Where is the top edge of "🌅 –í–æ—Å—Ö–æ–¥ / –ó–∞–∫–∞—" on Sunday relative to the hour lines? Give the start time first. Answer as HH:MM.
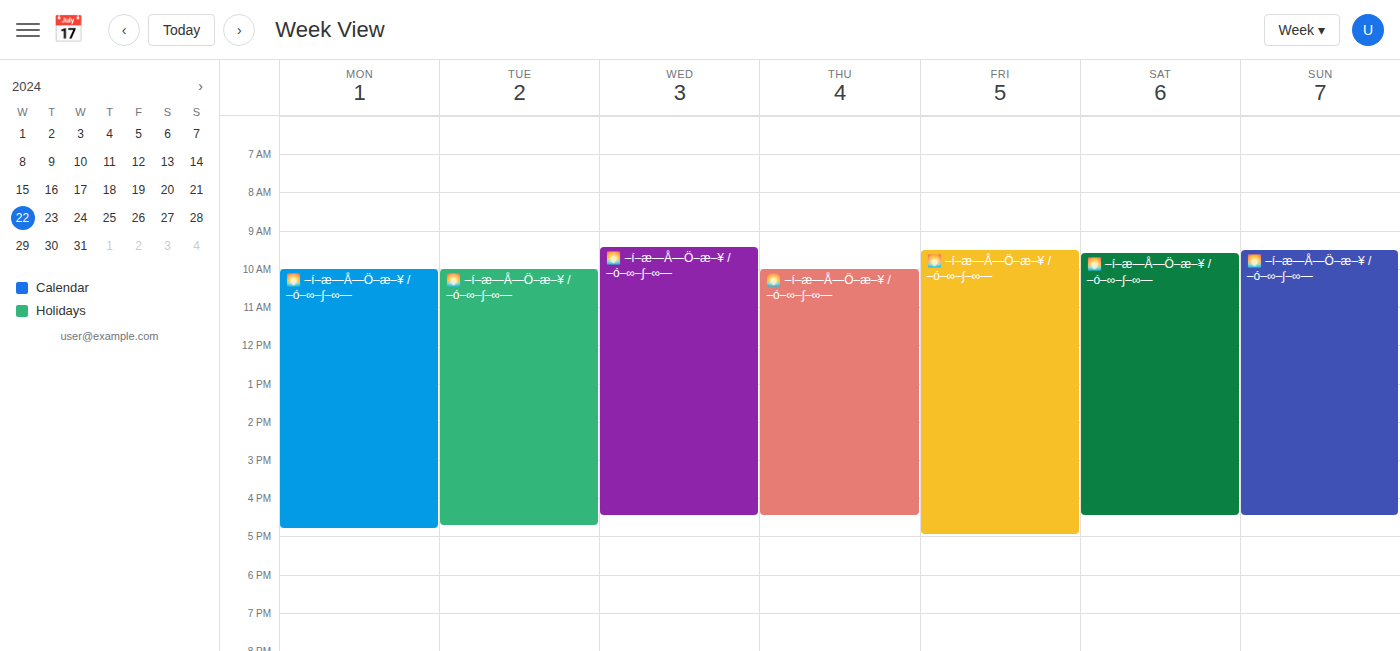
09:30 -- halfway between the 09:00 and 10:00 lines.